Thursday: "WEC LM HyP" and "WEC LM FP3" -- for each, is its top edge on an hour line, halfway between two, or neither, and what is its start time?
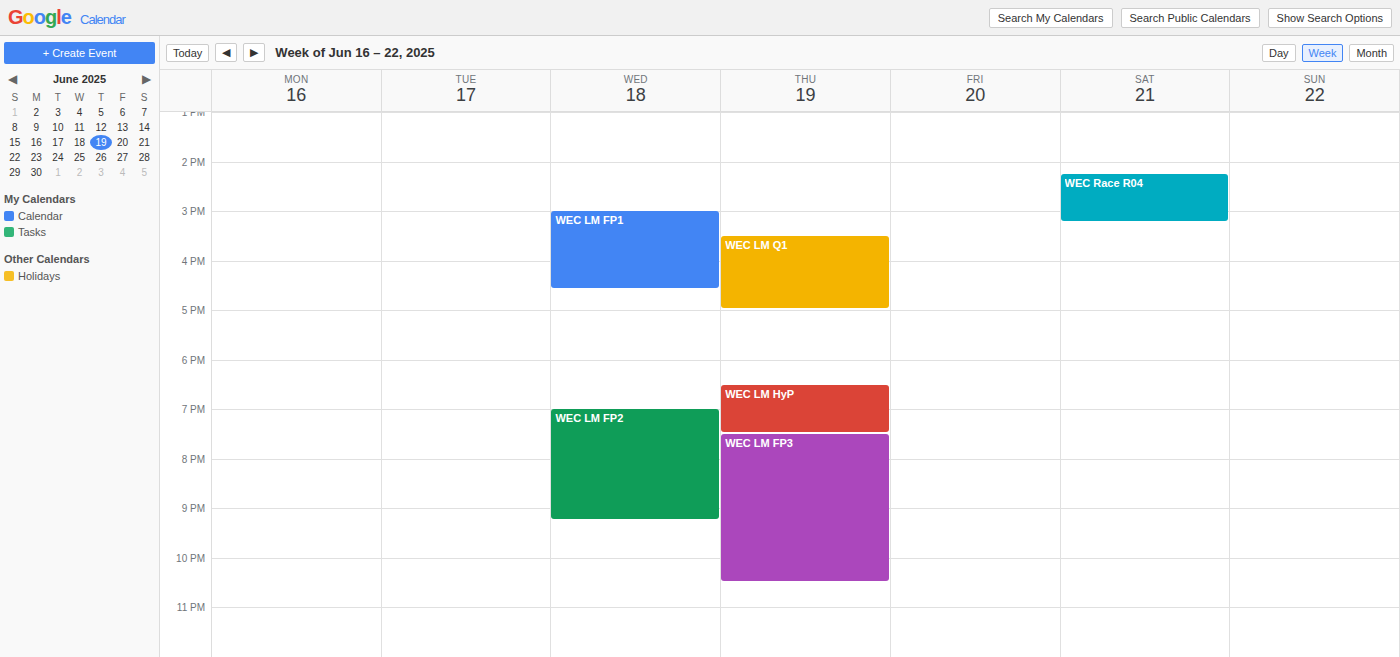
"WEC LM HyP": 6:30 PM, halfway between the 6 PM and 7 PM lines. "WEC LM FP3": 7:30 PM, halfway between the 7 PM and 8 PM lines.